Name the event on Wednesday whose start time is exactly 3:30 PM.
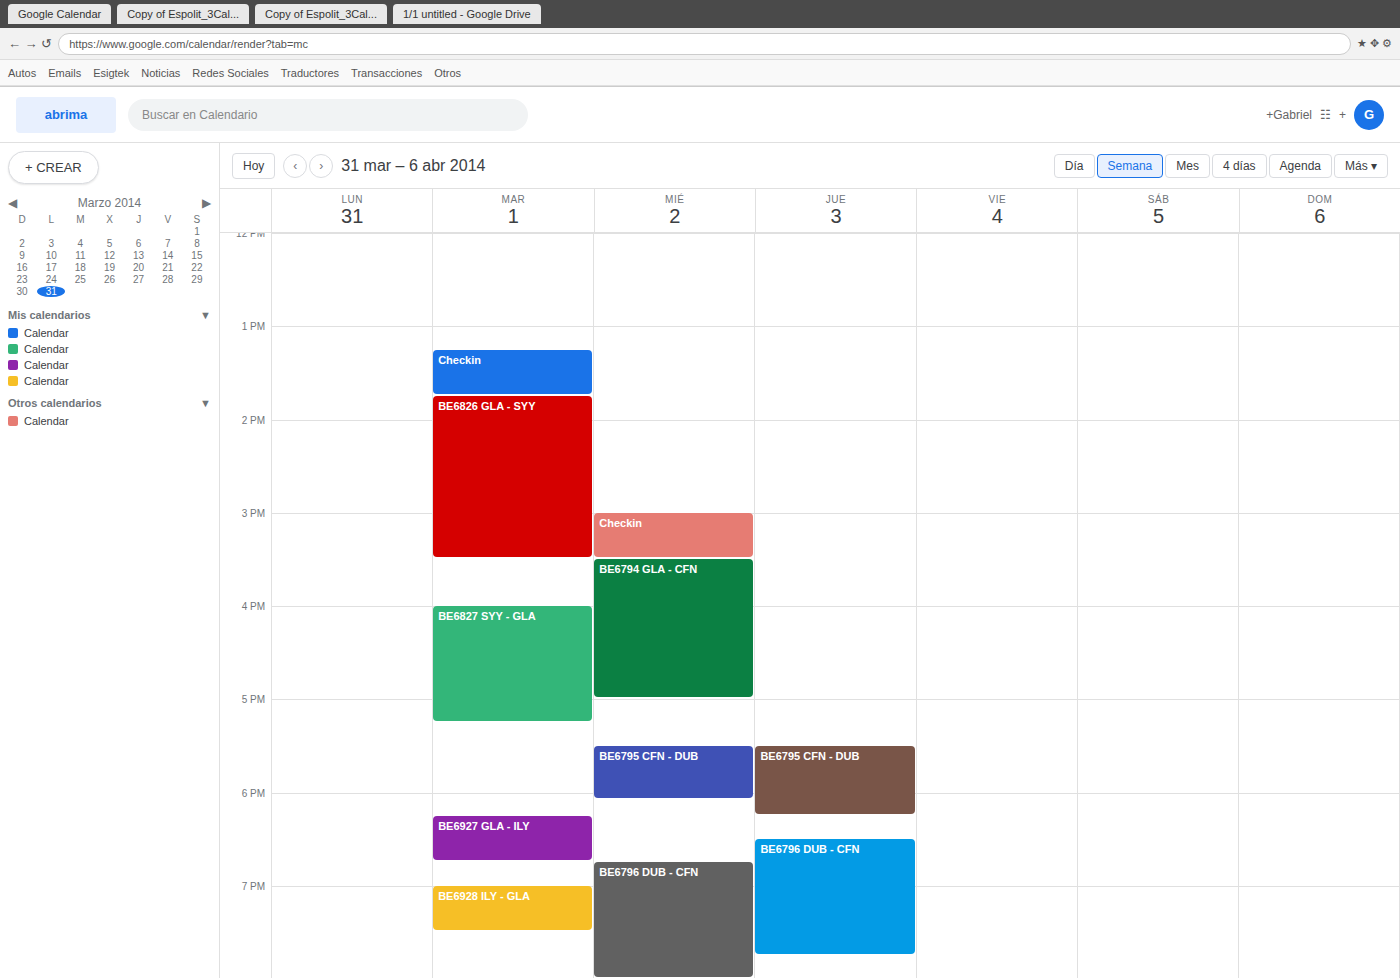
"BE6794 GLA - CFN"